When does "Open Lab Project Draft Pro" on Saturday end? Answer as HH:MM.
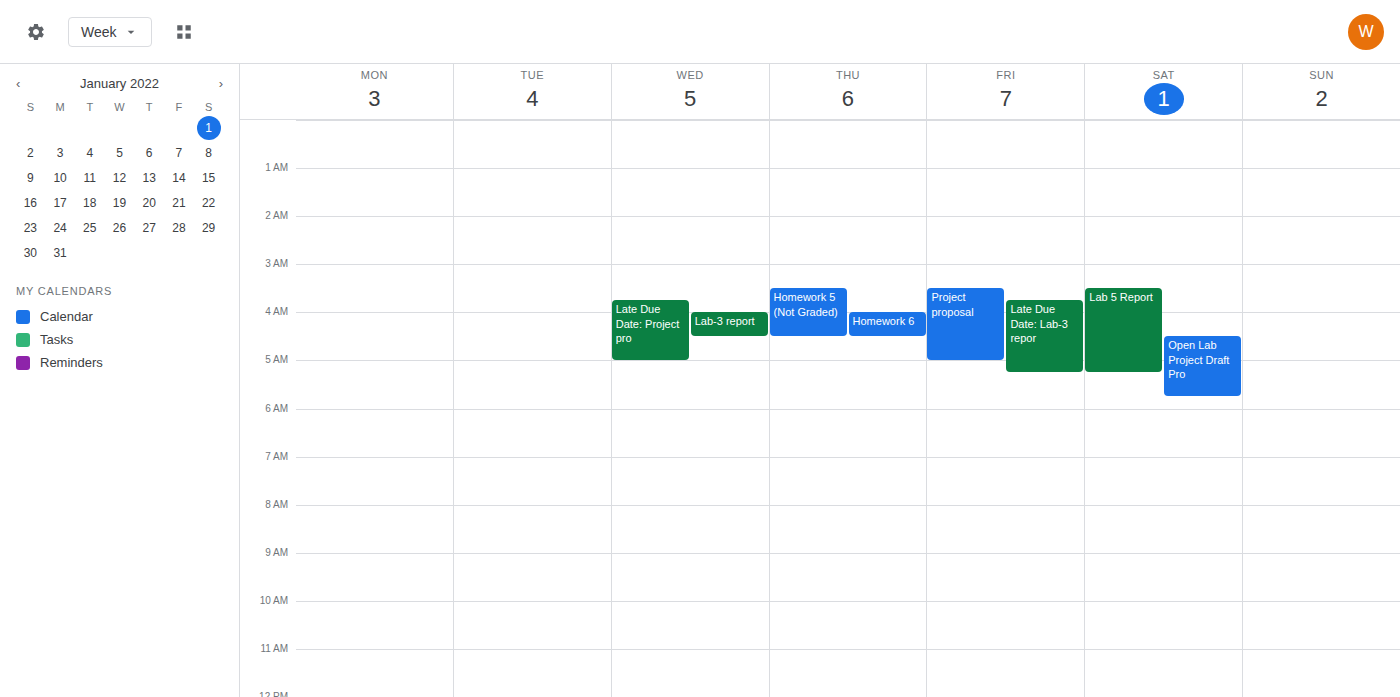
05:45